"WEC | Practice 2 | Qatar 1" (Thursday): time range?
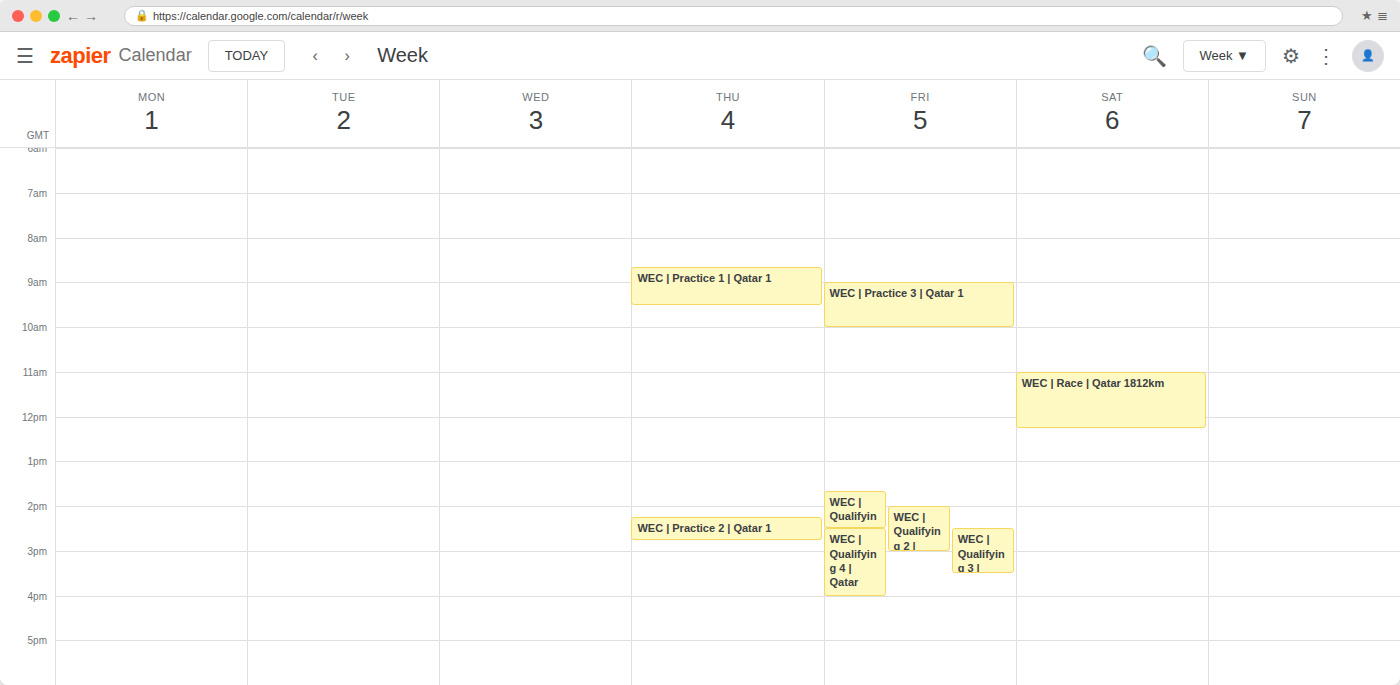
2:15 PM to 2:45 PM